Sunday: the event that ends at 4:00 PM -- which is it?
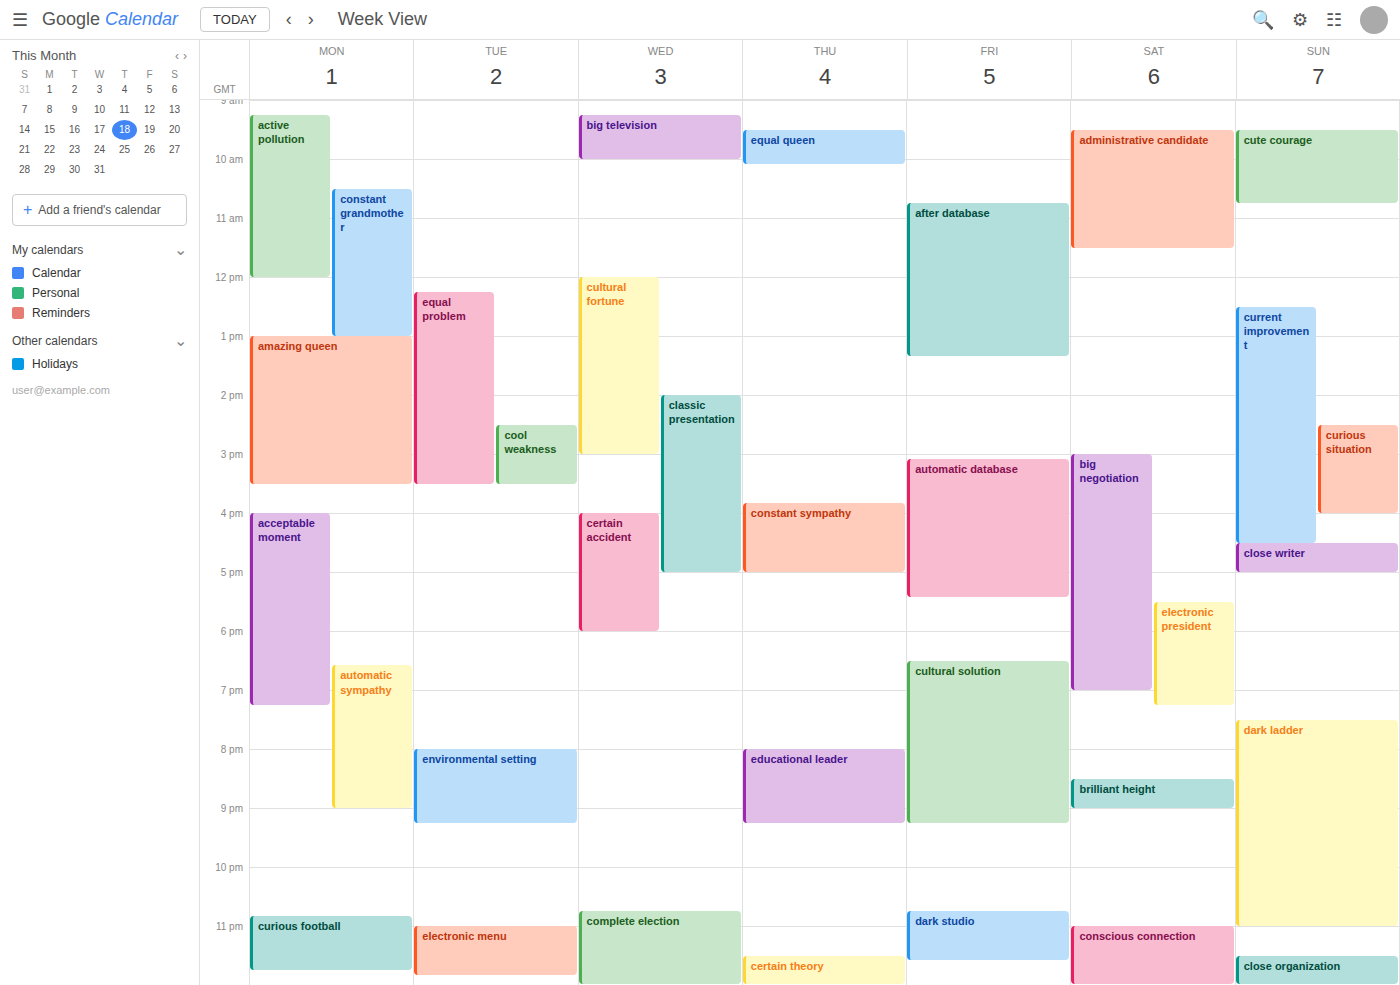
"curious situation"